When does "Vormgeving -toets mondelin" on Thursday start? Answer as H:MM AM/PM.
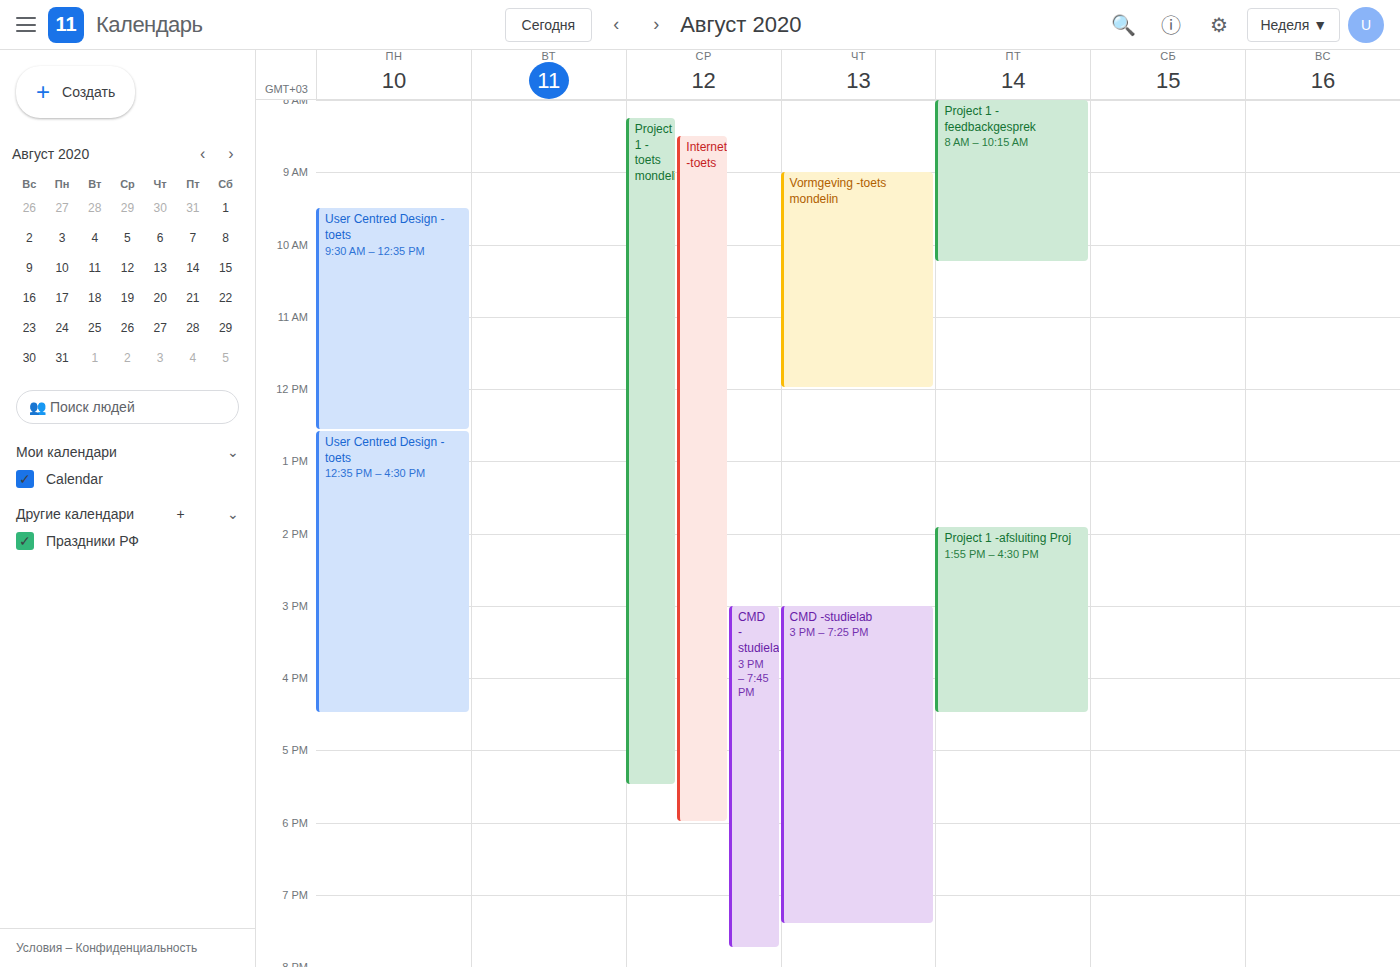
9:00 AM